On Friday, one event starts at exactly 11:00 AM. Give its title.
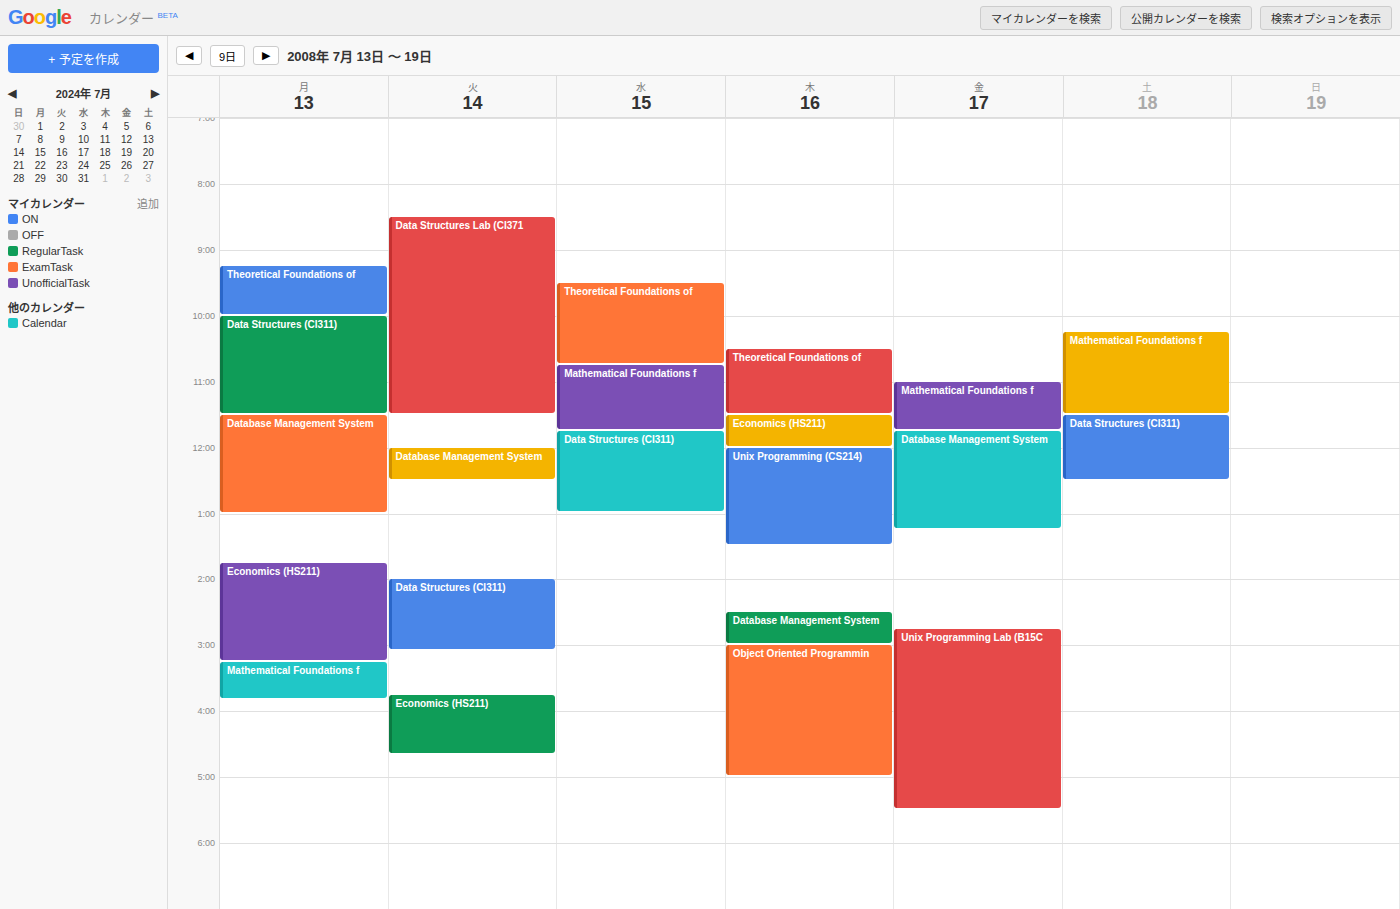
"Mathematical Foundations f"